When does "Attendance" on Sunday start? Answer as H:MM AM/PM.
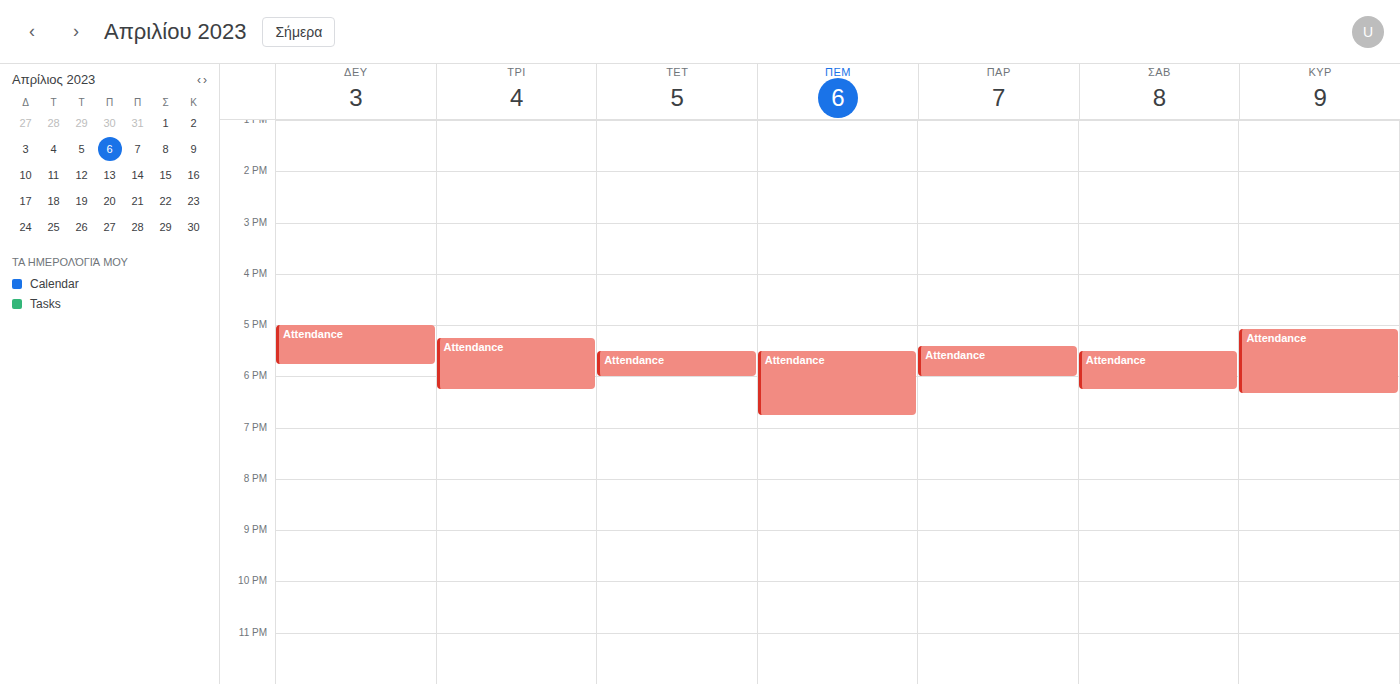
5:05 PM